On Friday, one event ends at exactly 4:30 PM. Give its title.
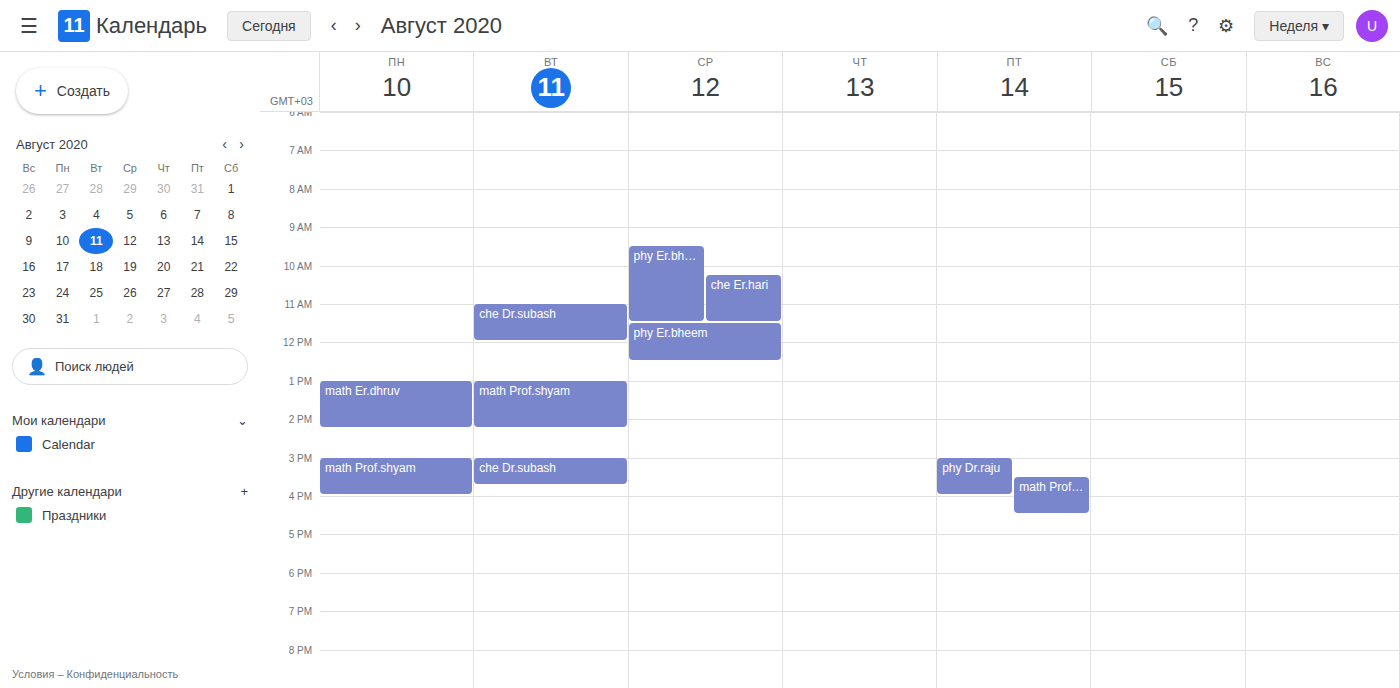
"math Prof.shyam"